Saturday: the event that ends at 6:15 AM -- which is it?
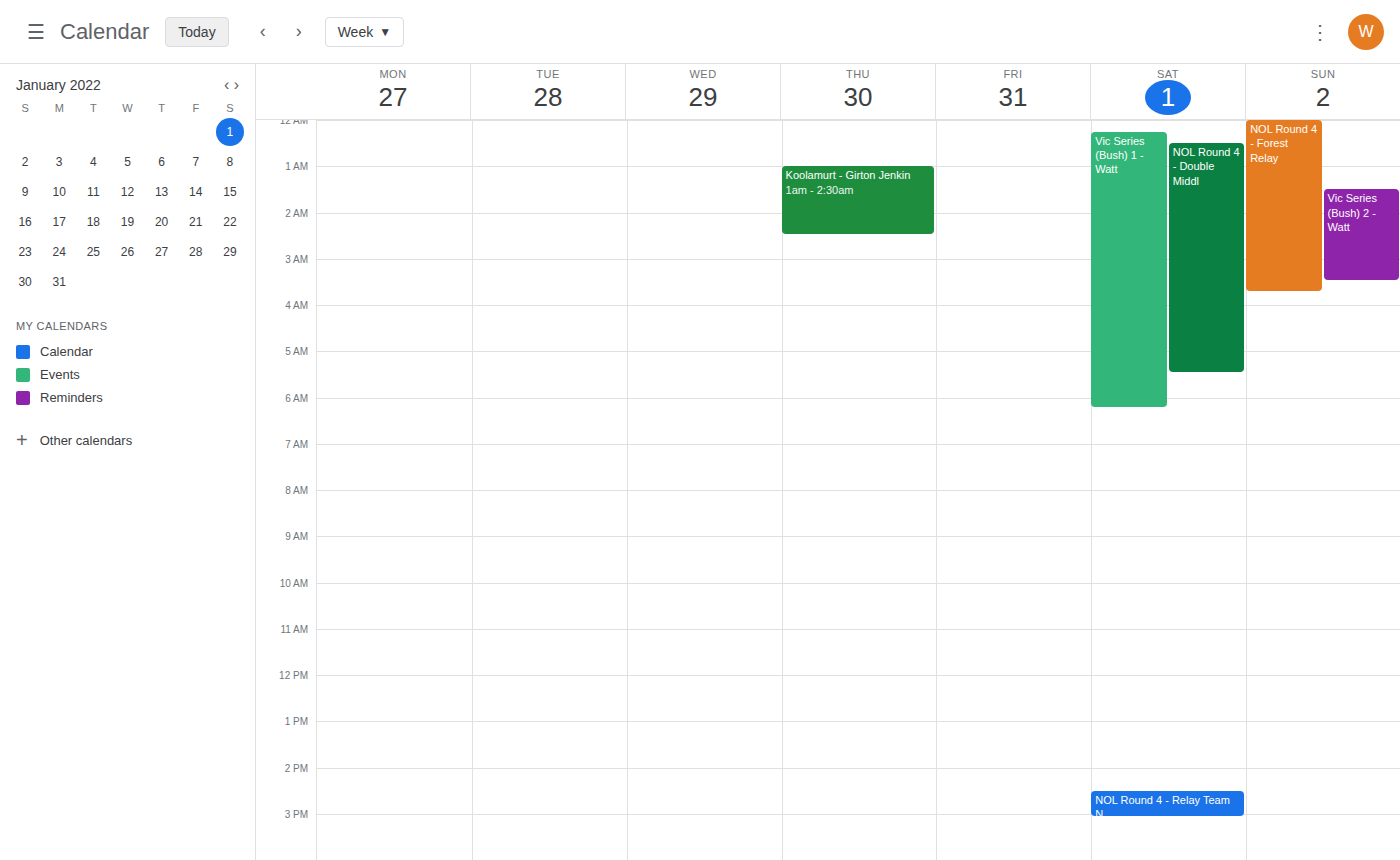
"Vic Series (Bush) 1 - Watt"